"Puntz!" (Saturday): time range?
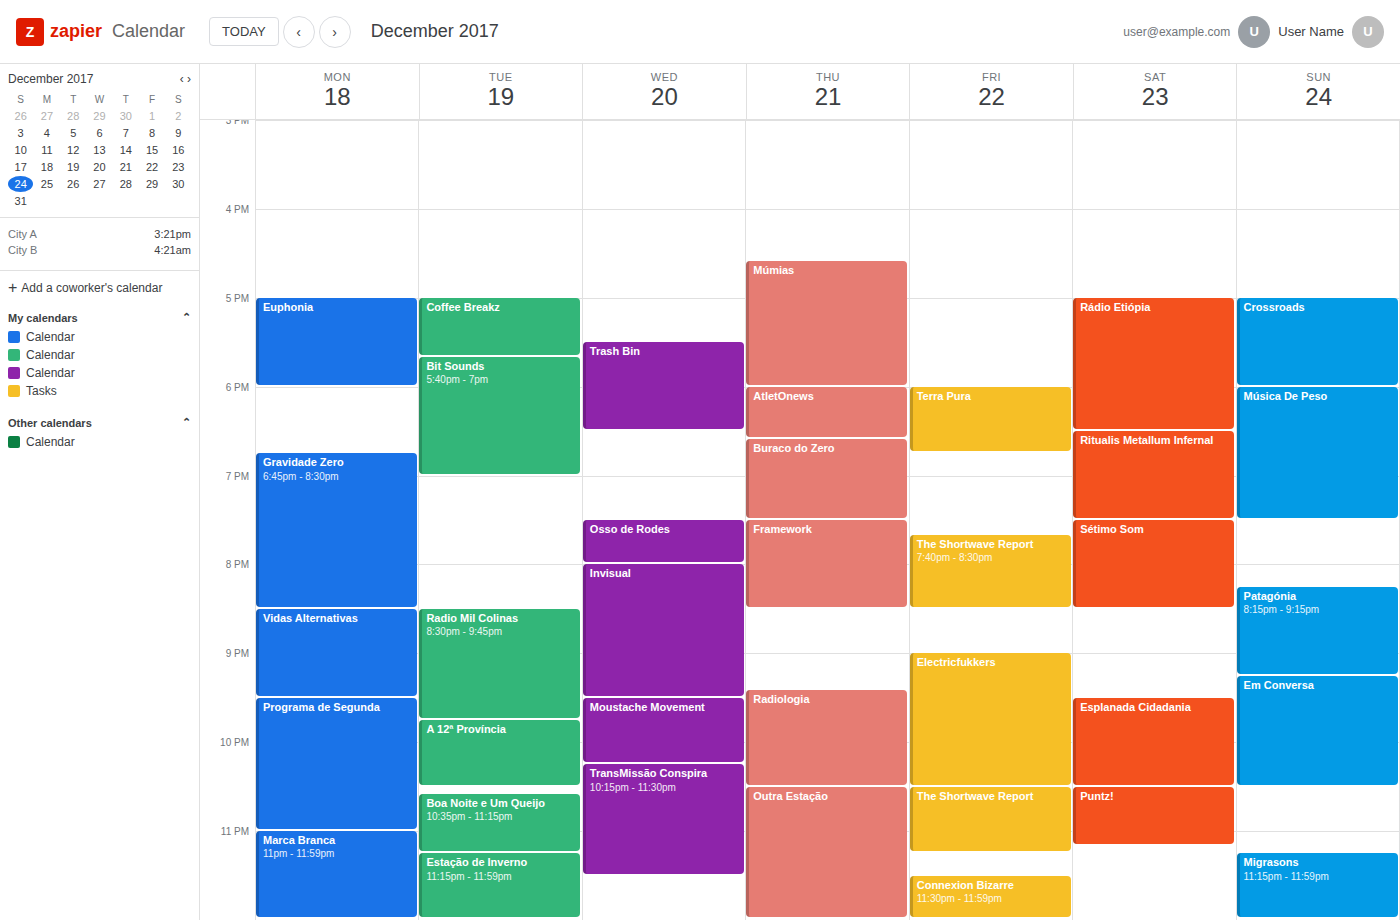
10:30 PM to 11:10 PM